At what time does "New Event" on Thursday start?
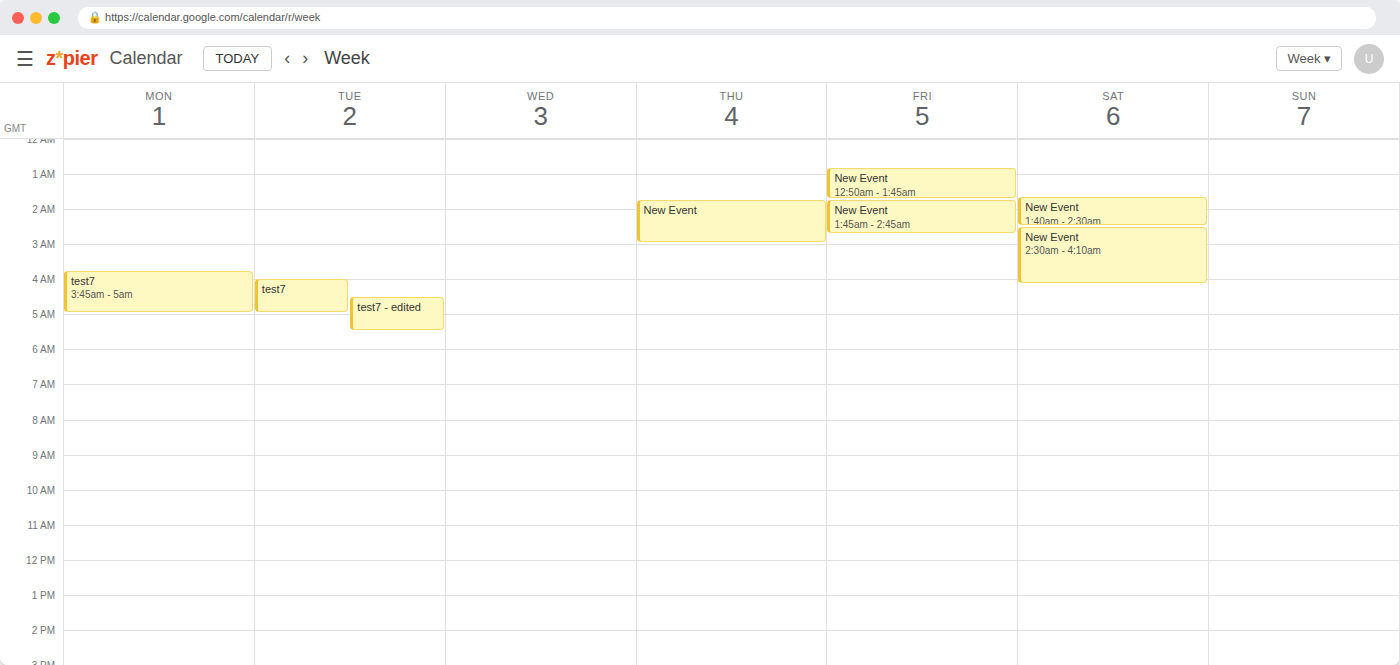
1:45 AM